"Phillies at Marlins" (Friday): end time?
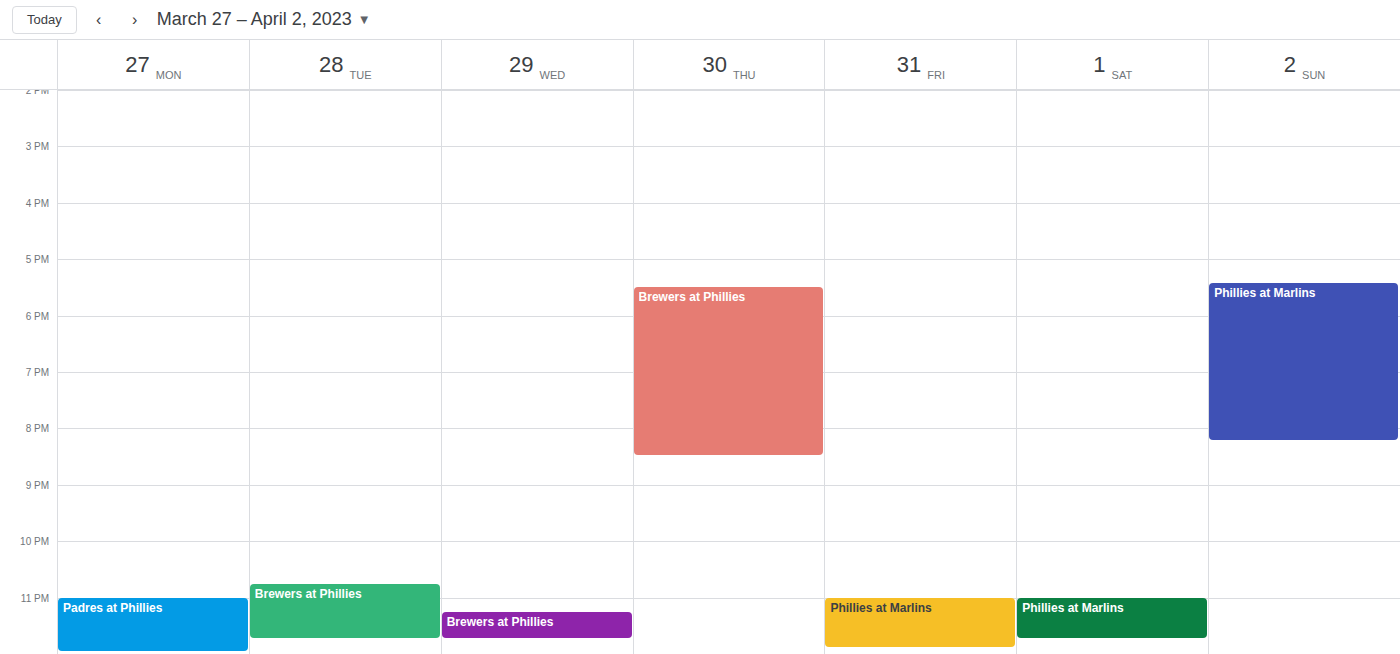
11:55 PM